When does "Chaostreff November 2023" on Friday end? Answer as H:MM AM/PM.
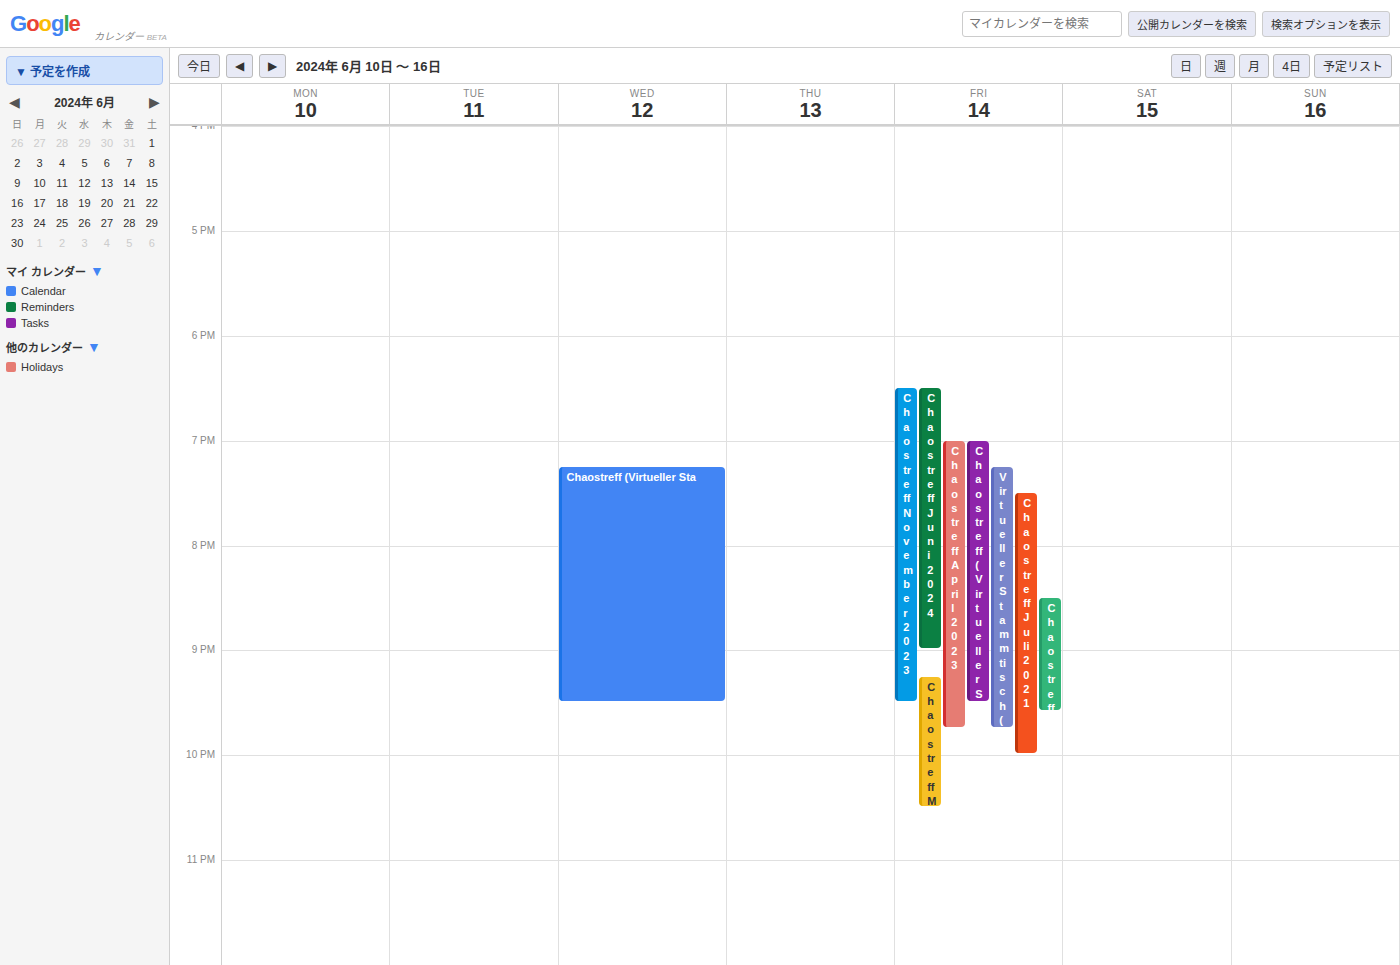
9:30 PM